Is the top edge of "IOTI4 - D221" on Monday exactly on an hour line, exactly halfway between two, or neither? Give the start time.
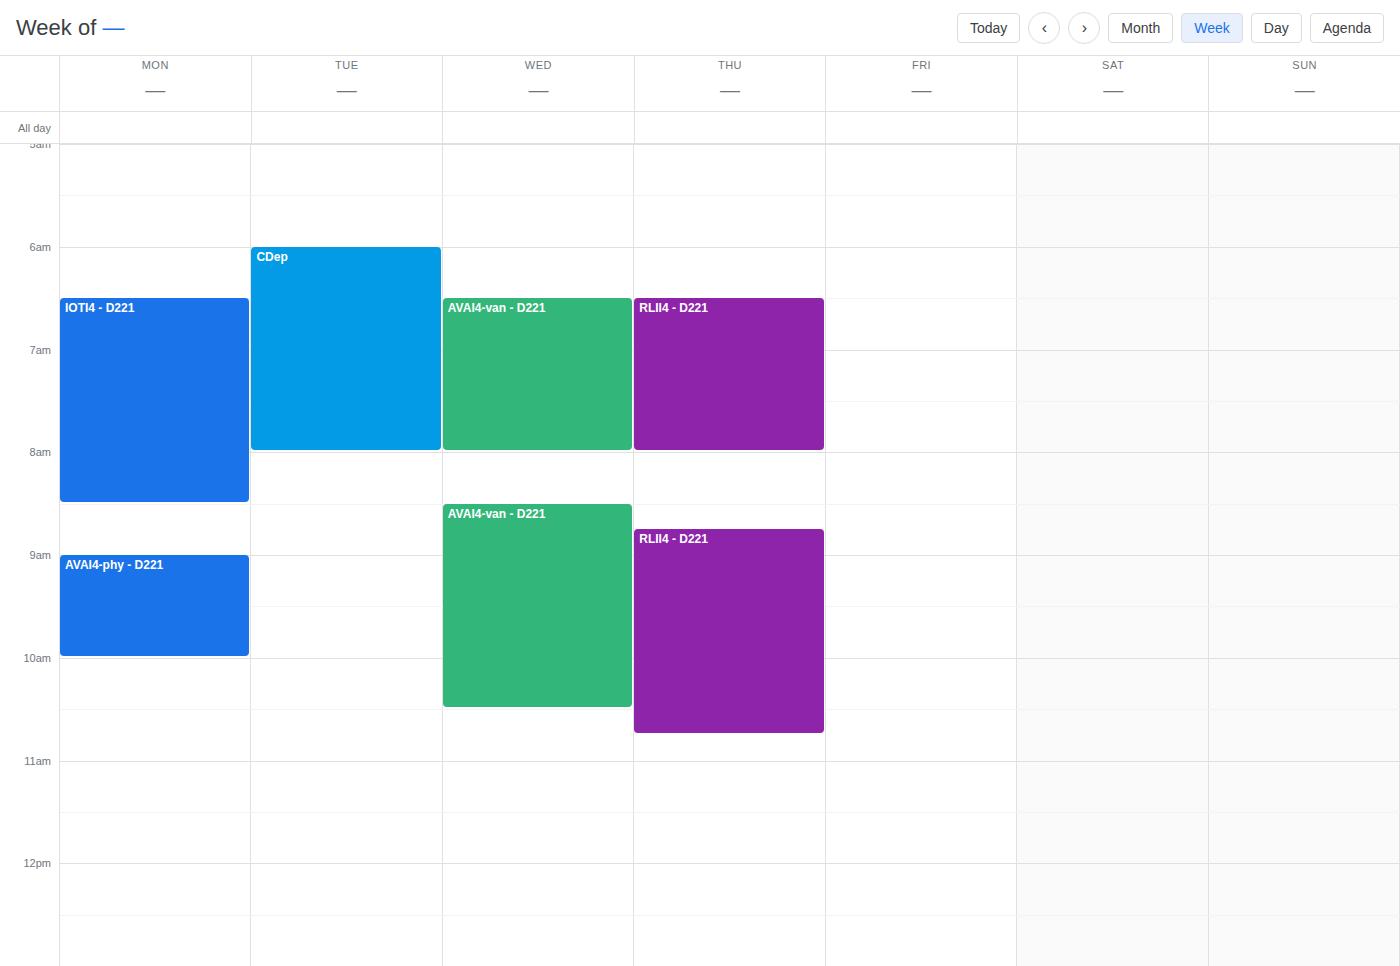
6:30 AM -- halfway between the 6 AM and 7 AM lines.